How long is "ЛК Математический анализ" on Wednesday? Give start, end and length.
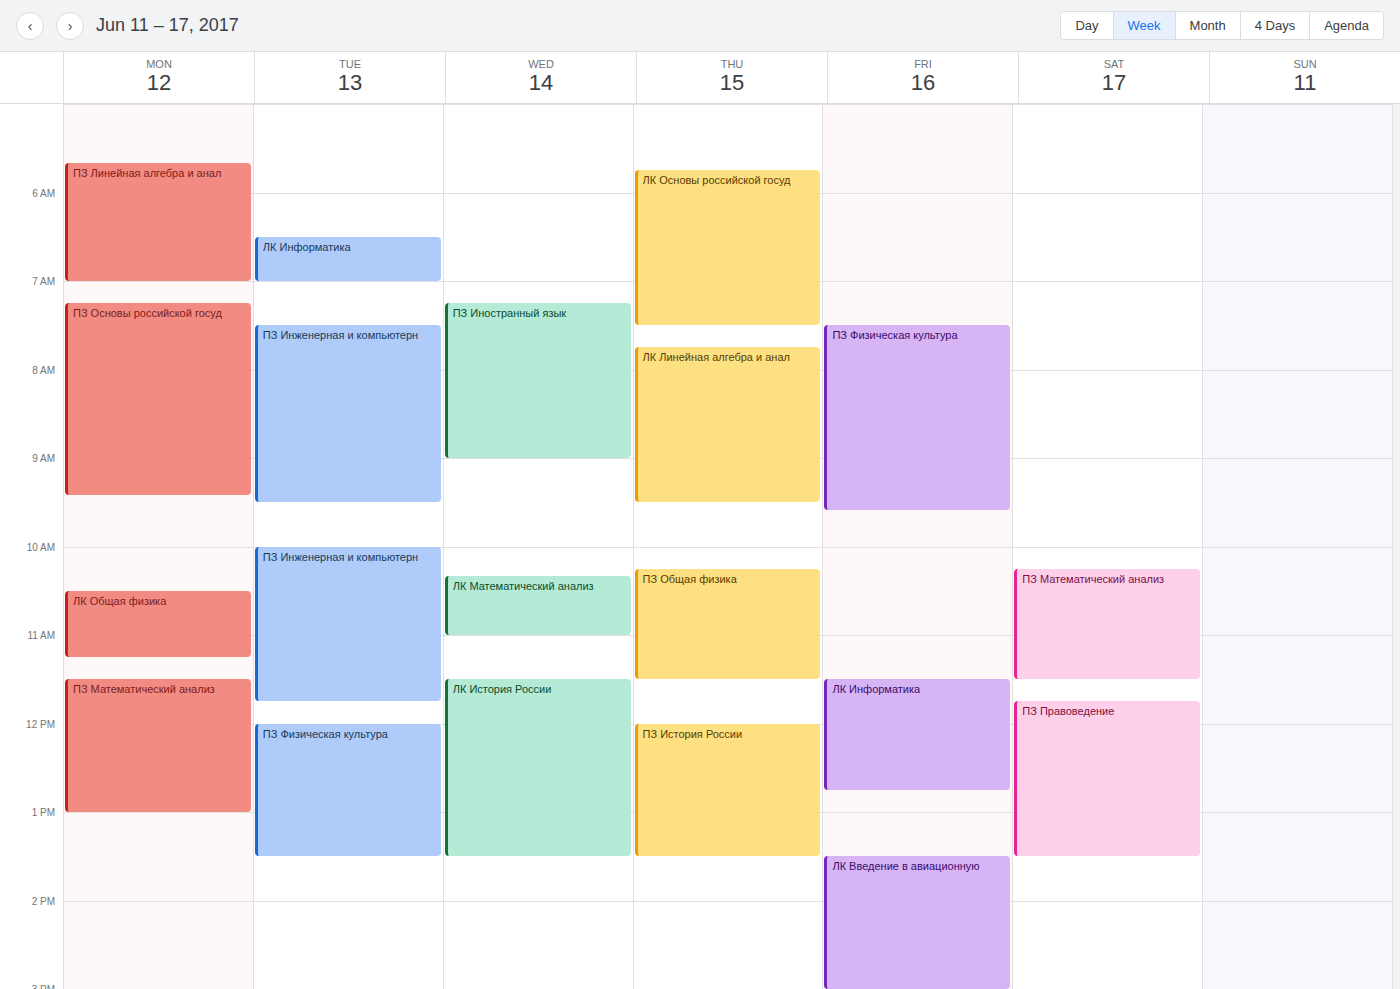
10:20 to 11:00, 40 minutes